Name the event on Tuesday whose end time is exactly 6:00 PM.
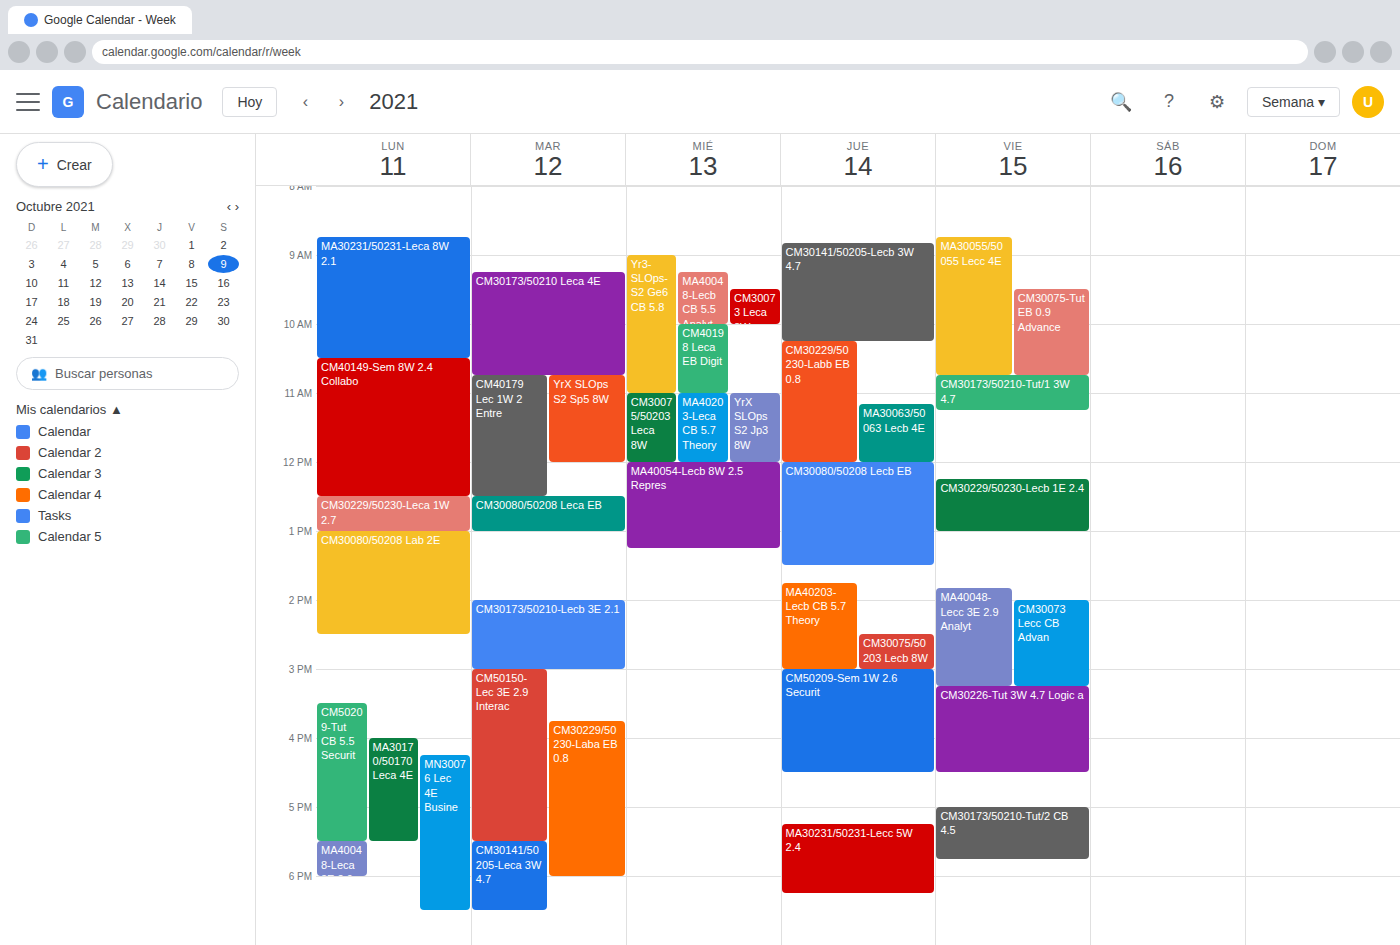
"CM30229/50230-Laba EB 0.8"